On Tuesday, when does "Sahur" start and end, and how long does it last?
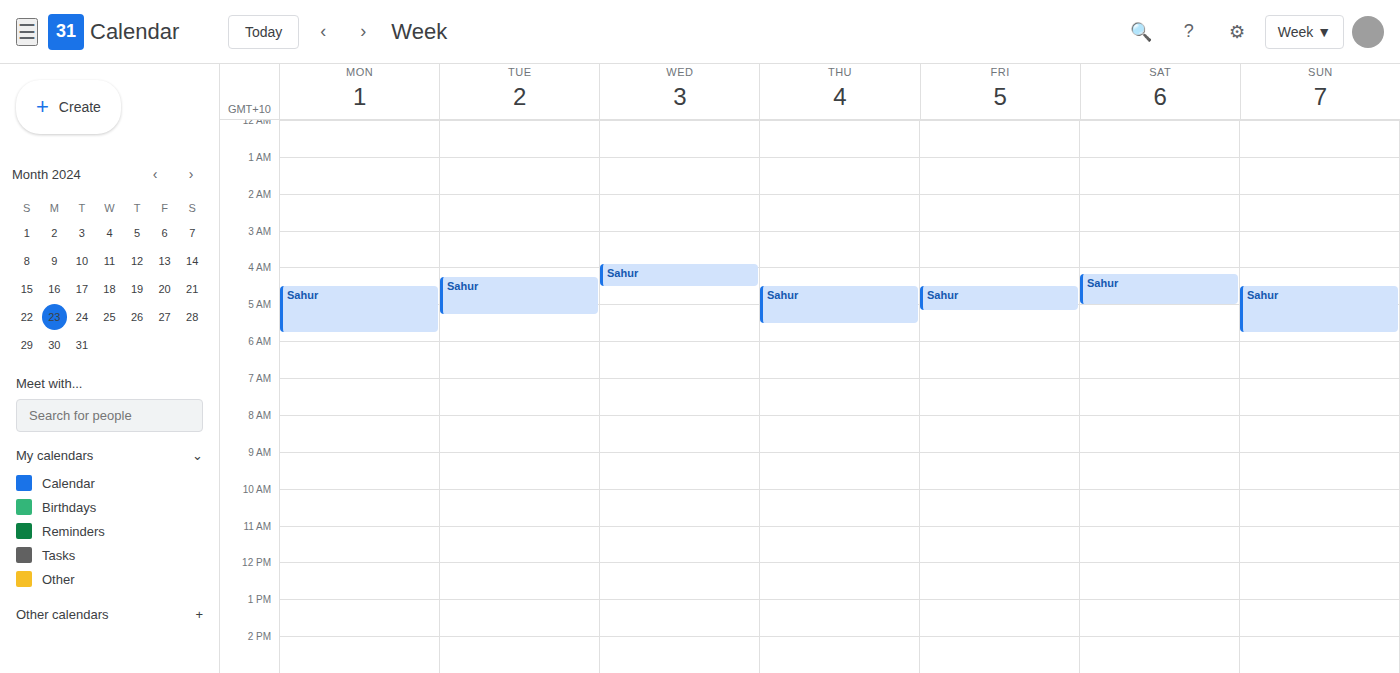
4:15 AM to 5:15 AM, 1 hour